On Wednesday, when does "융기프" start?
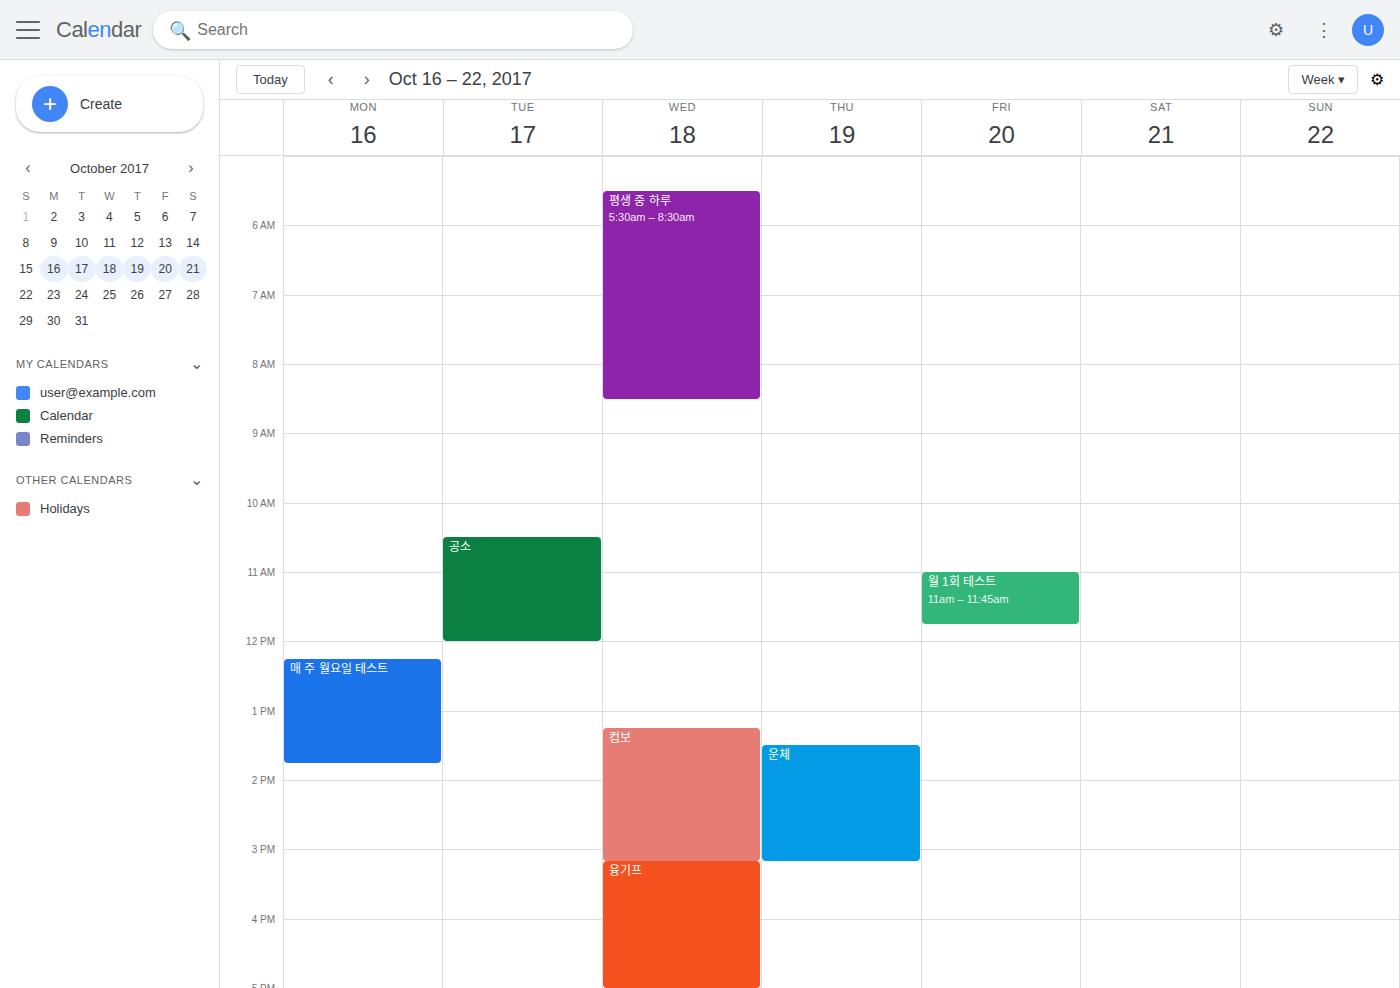
3:10 PM